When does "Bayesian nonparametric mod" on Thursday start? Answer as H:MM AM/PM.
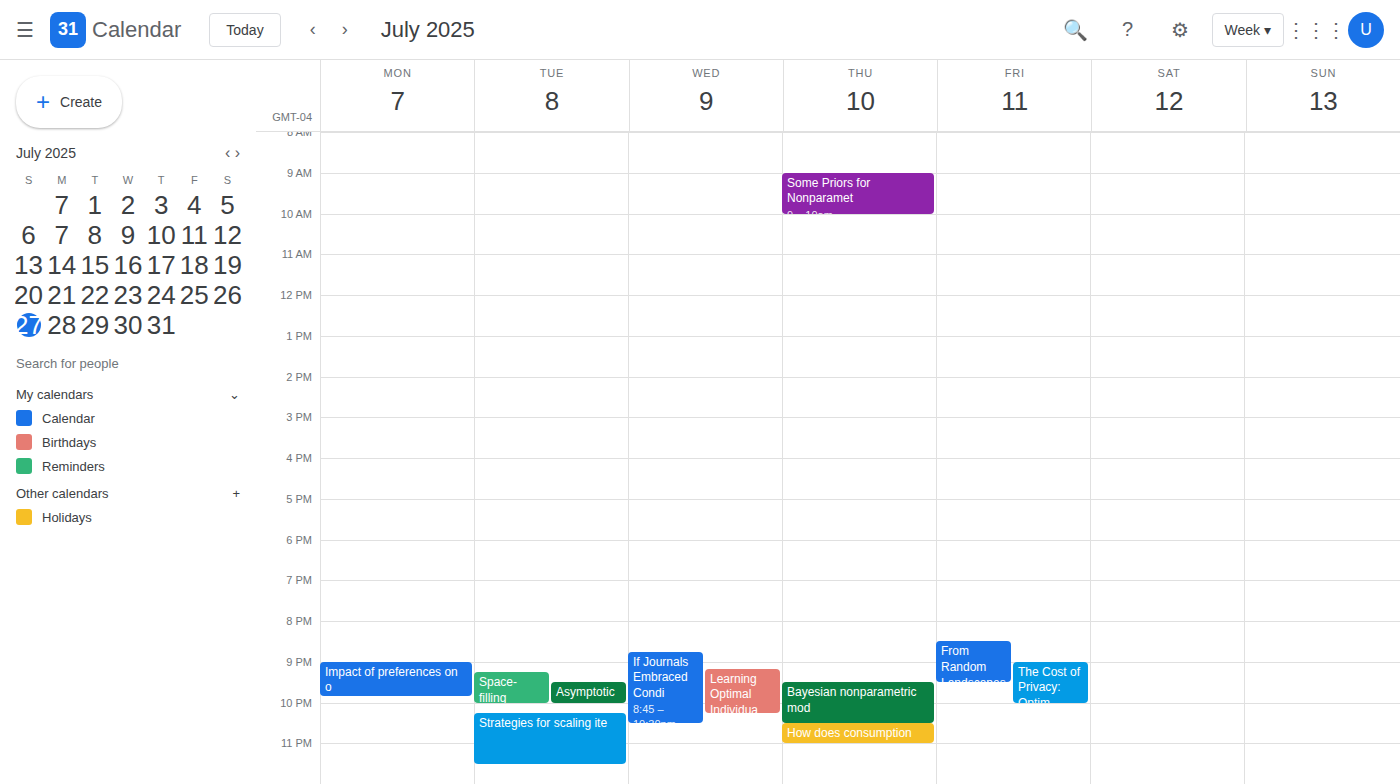
9:30 PM